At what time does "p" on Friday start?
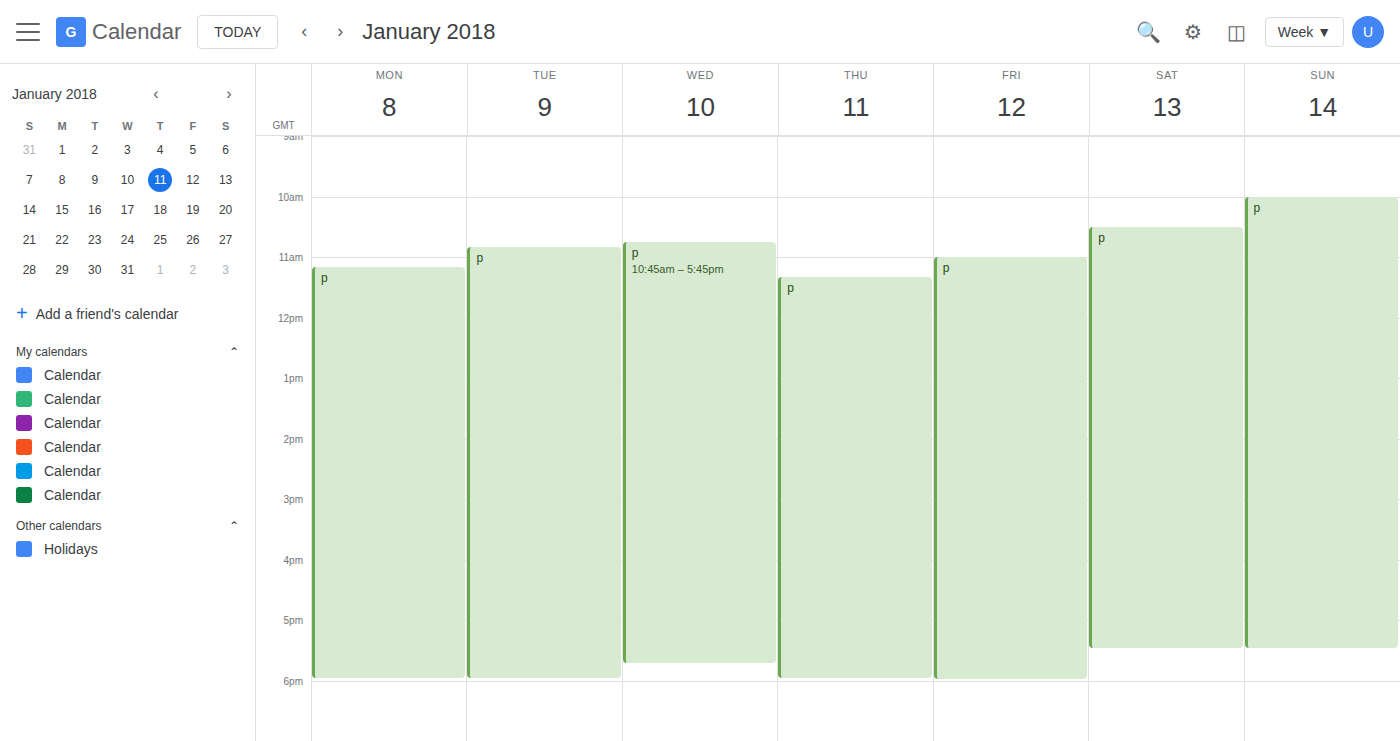
11:00 AM